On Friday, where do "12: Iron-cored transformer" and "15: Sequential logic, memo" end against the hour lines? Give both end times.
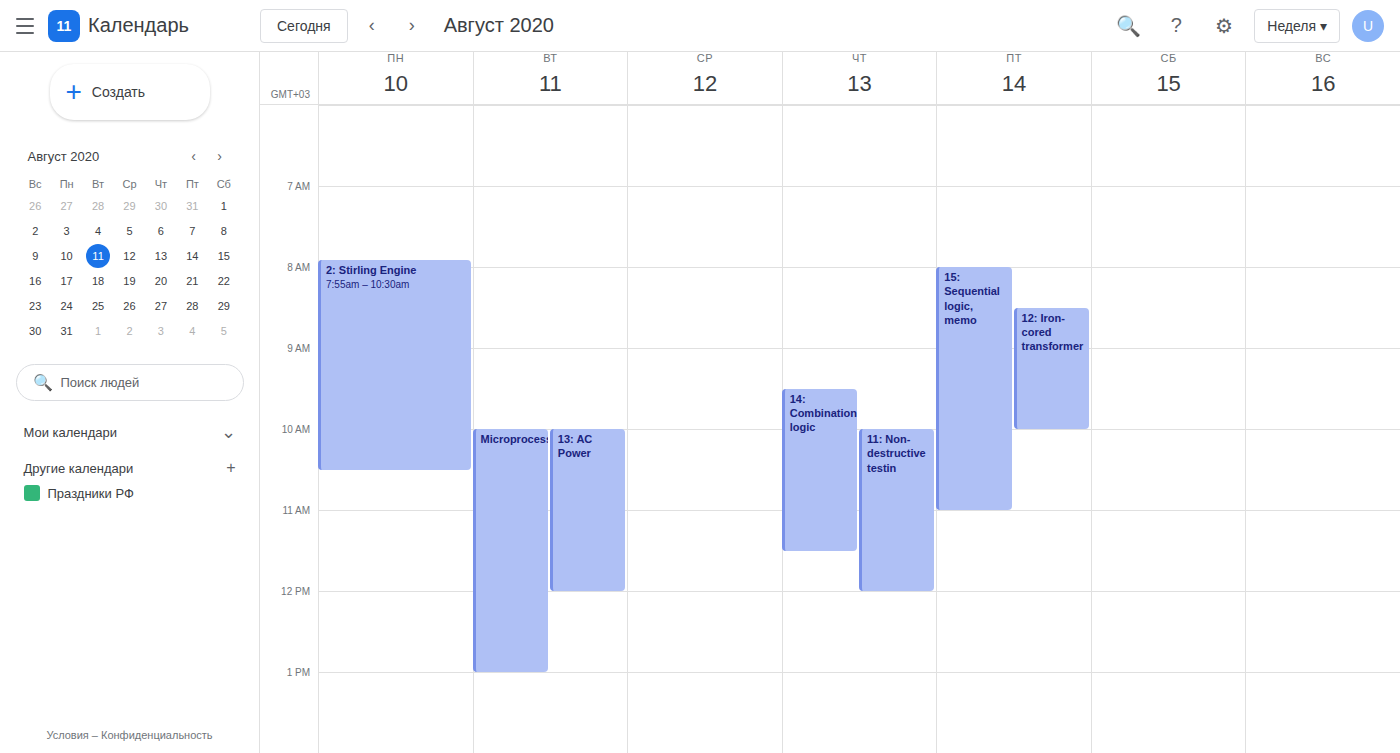
"12: Iron-cored transformer": 10:00 AM, exactly on the 10 AM line. "15: Sequential logic, memo": 11:00 AM, exactly on the 11 AM line.